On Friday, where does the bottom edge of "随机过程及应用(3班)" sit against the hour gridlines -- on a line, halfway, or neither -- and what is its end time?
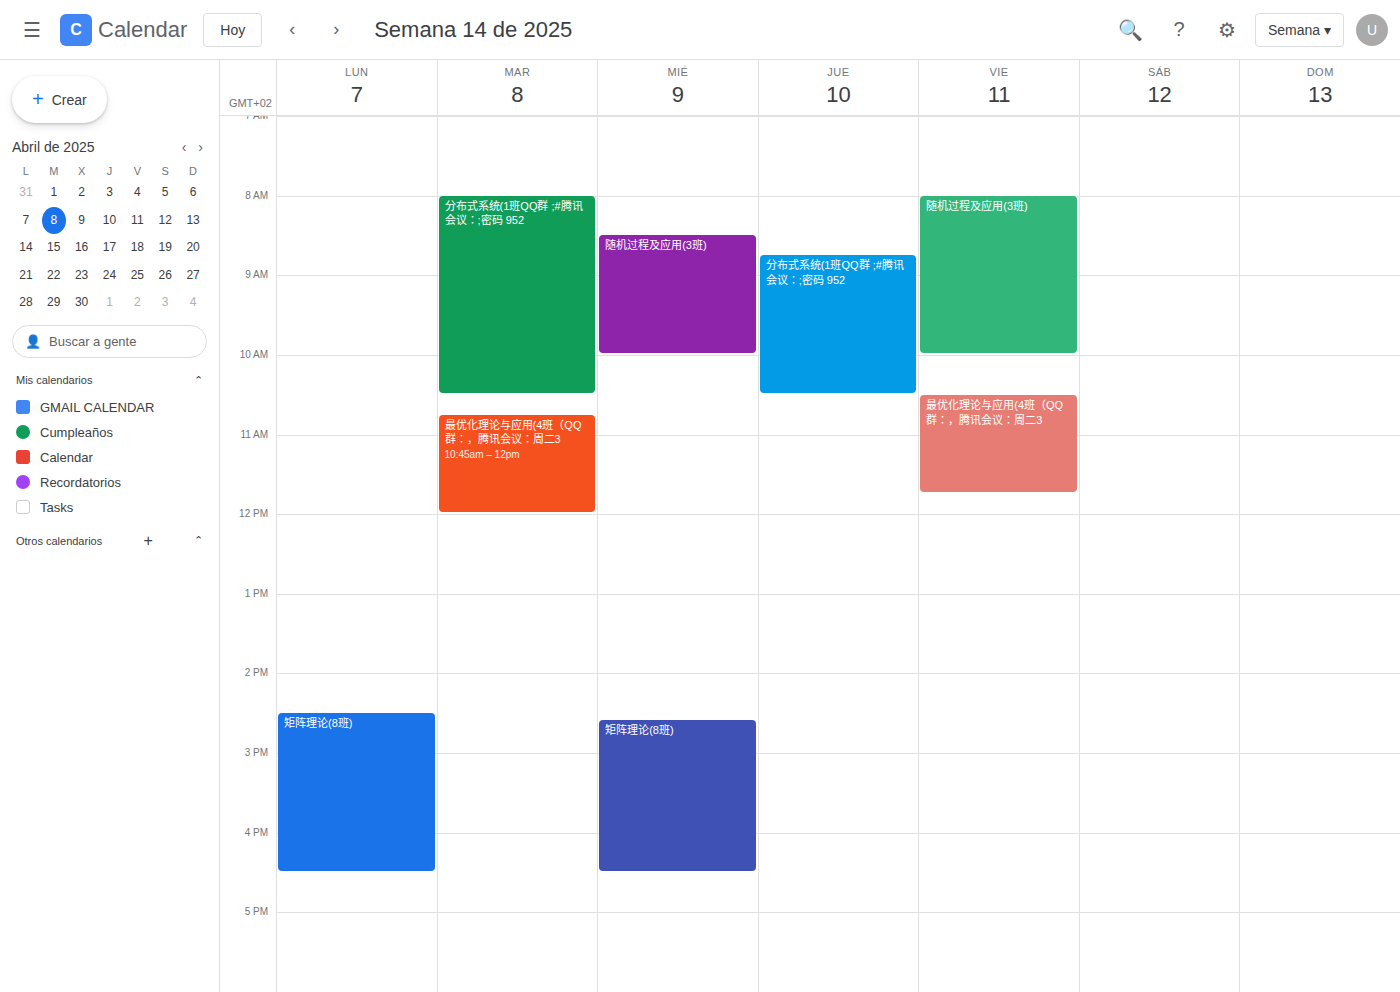
10:00 AM -- exactly on the 10 AM line.